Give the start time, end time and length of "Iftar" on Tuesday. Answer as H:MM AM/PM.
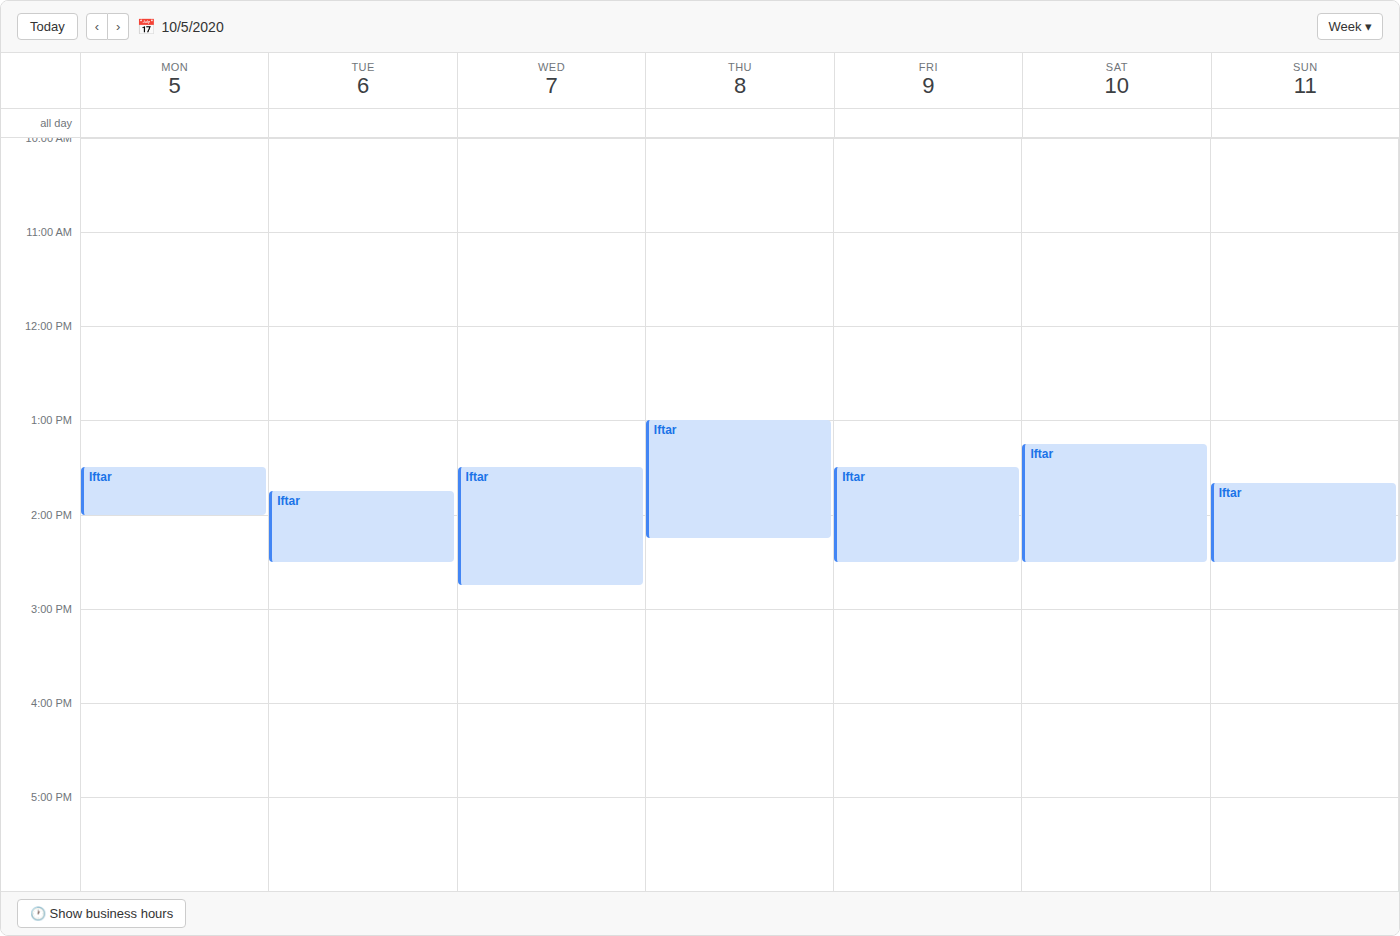
1:45 PM to 2:30 PM, 45 minutes